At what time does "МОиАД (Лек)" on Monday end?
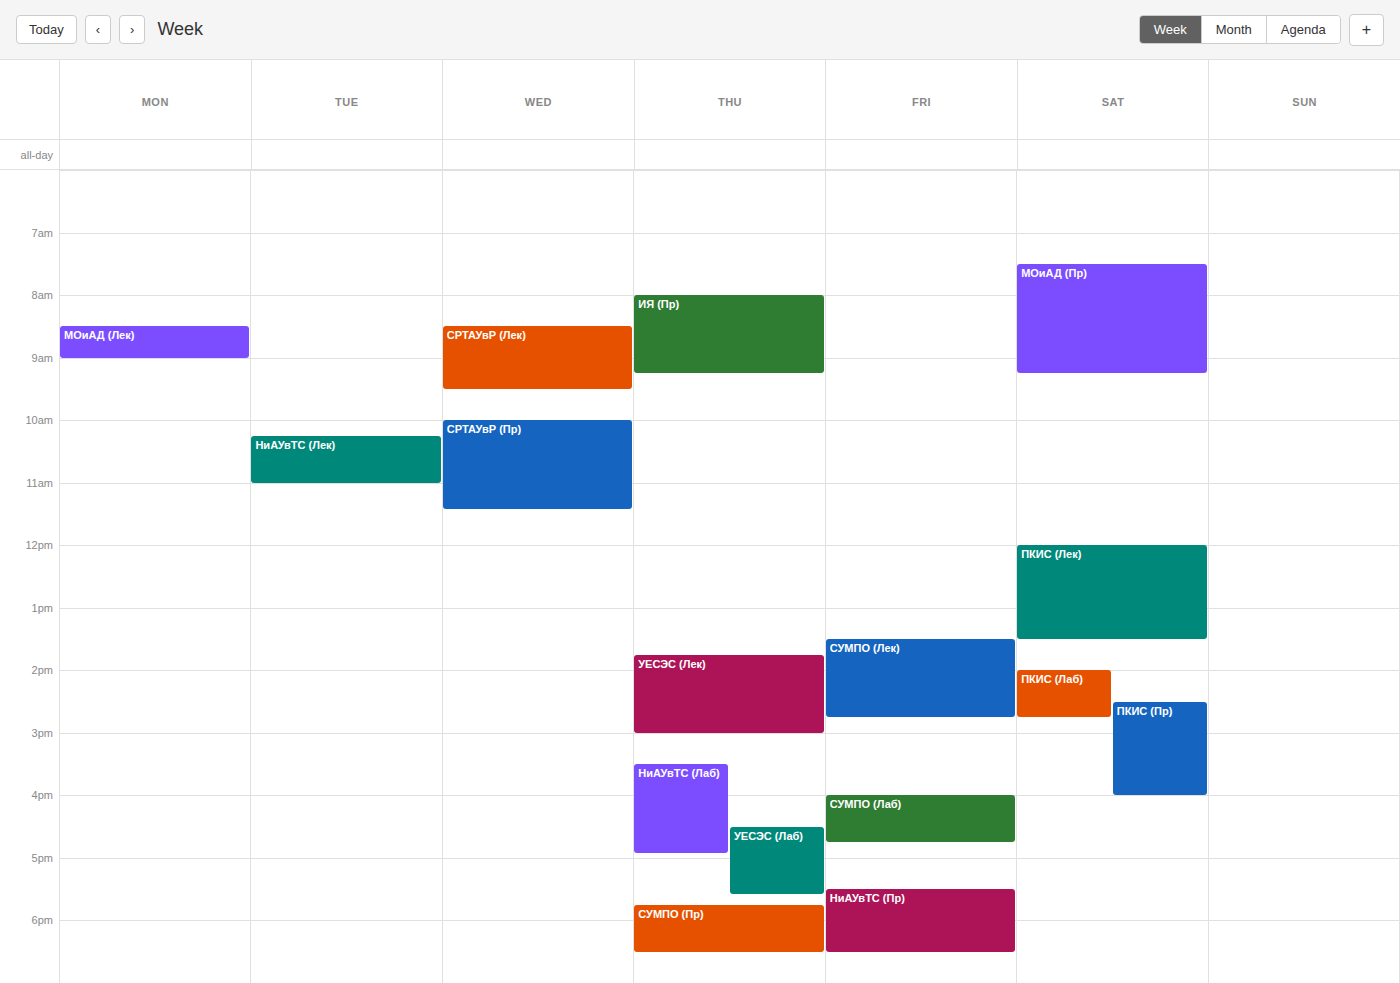
9:00 AM